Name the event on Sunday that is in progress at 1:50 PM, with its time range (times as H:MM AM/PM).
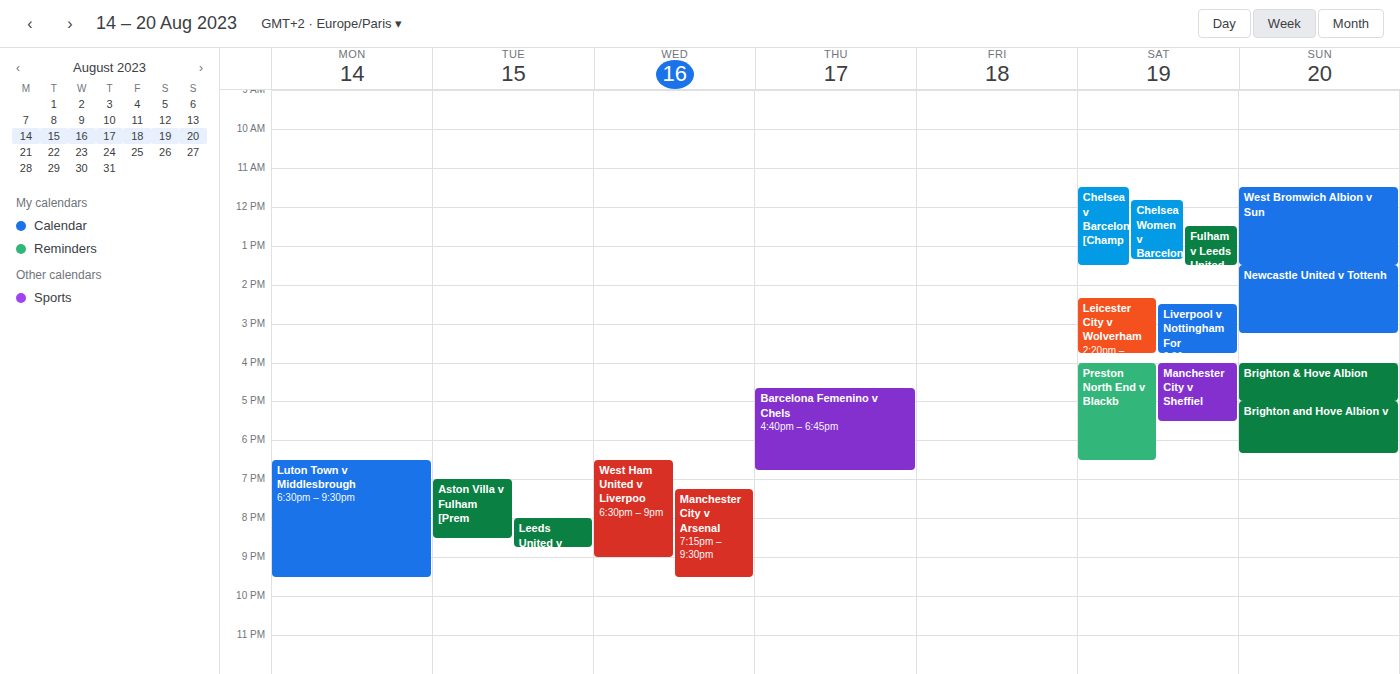
"Newcastle United v Tottenh", 1:30 PM to 3:15 PM